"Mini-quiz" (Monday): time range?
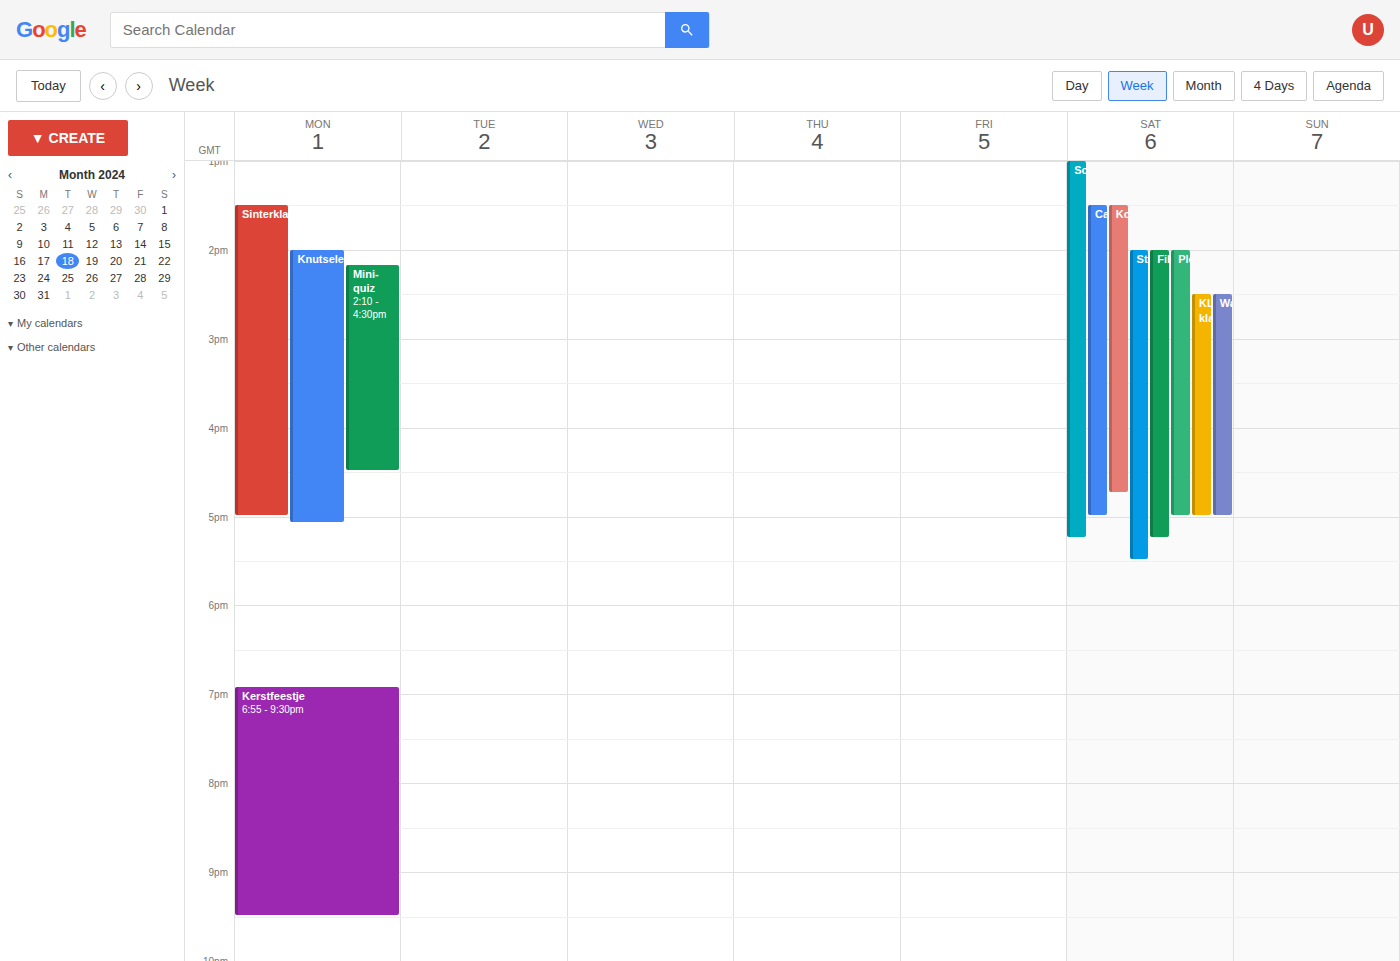
2:10 PM to 4:30 PM